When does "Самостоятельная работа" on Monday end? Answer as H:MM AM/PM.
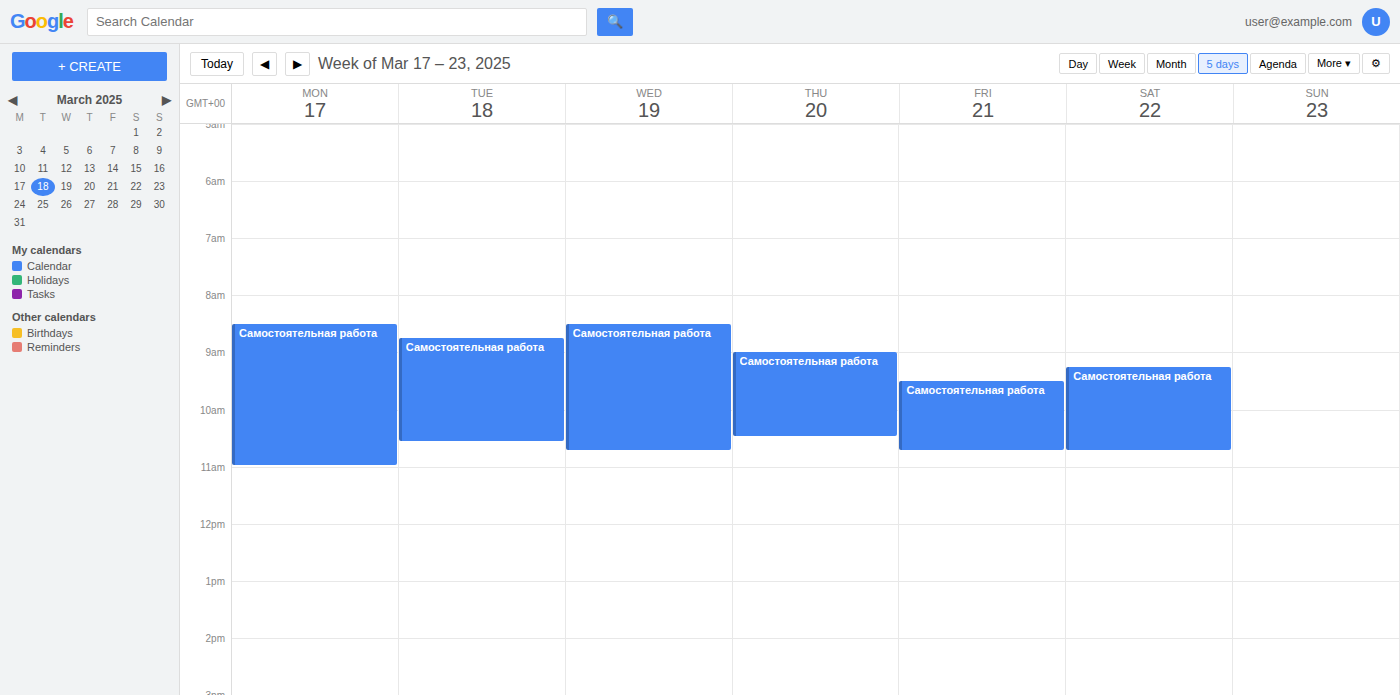
11:00 AM